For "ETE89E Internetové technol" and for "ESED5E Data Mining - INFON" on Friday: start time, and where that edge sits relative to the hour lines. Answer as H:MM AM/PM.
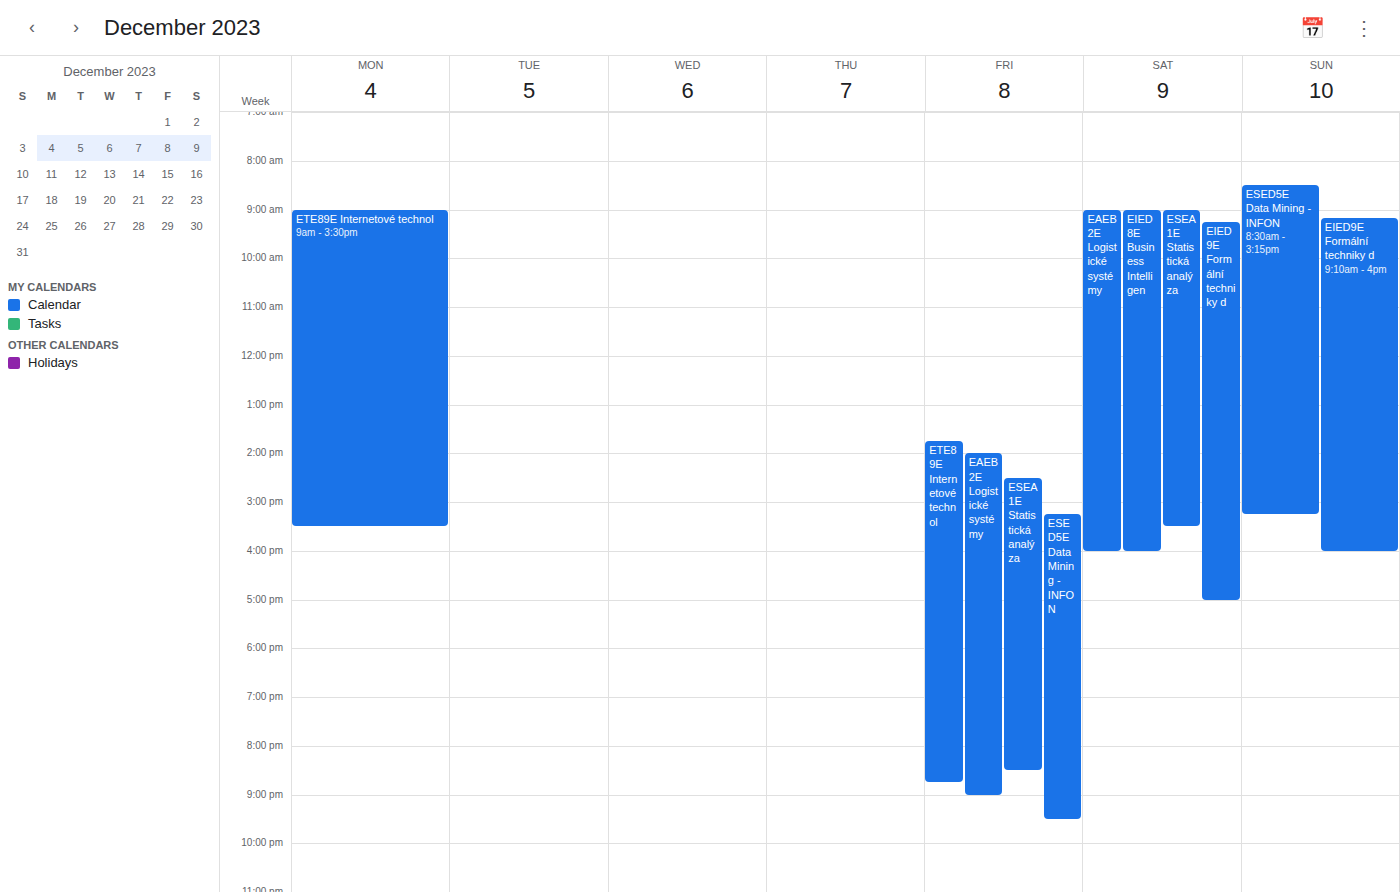
"ETE89E Internetové technol": 1:45 PM, neither: three quarters of the way from the 1 PM line to the 2 PM line. "ESED5E Data Mining - INFON": 3:15 PM, neither: a quarter of the way from the 3 PM line to the 4 PM line.